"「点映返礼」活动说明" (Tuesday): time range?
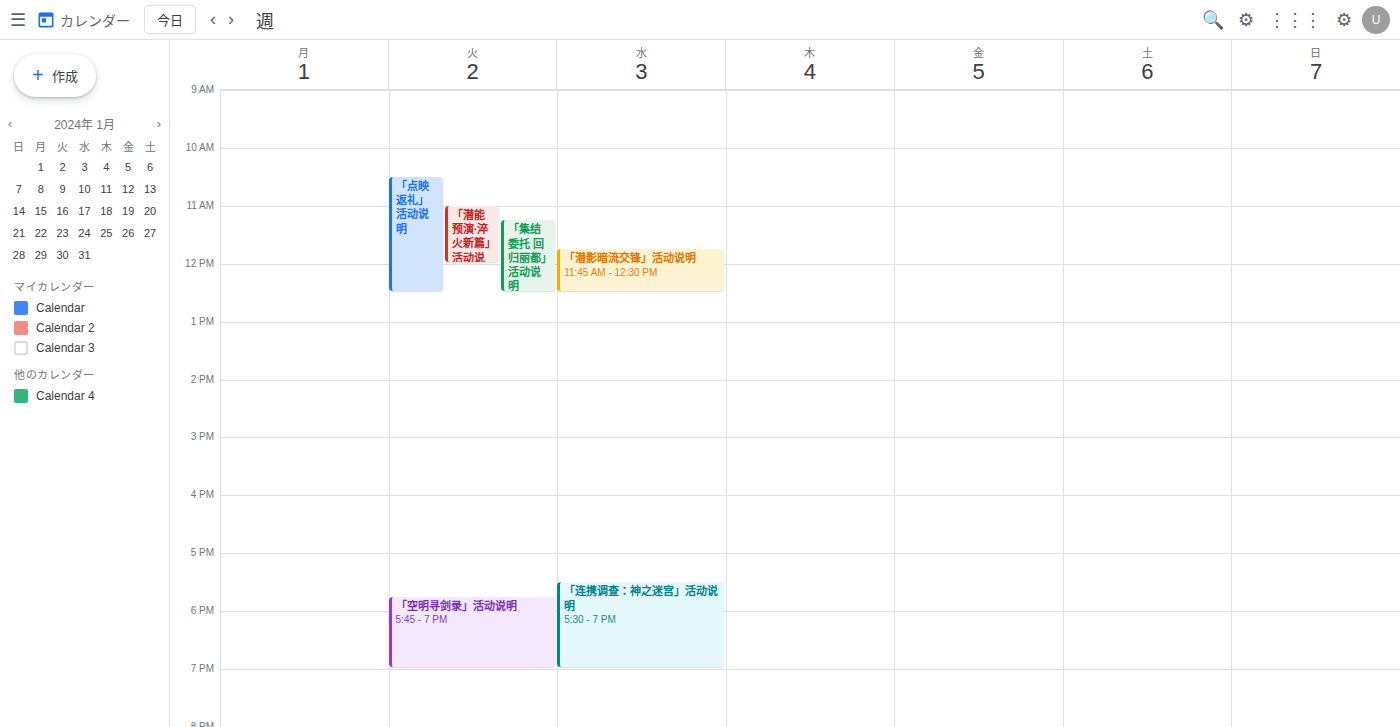
10:30 to 12:30